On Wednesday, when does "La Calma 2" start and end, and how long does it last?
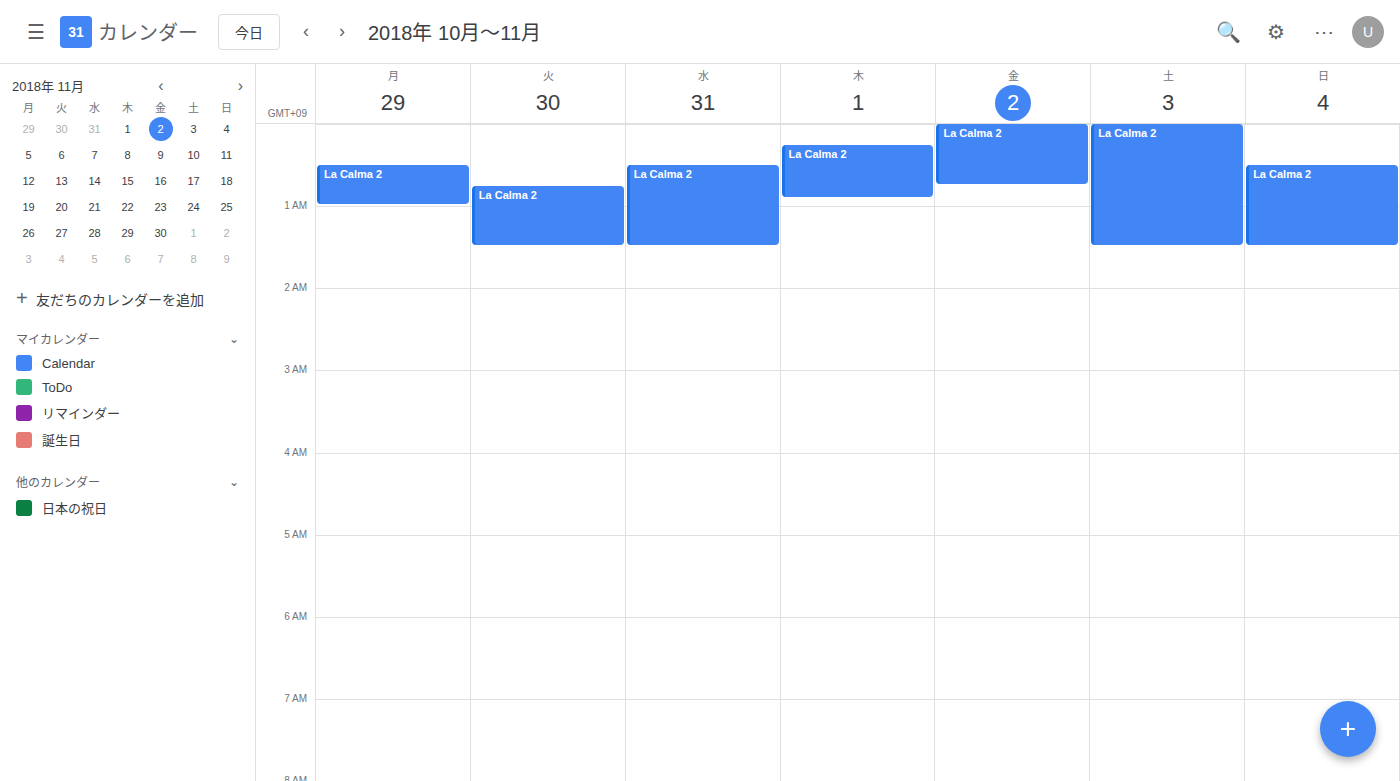
12:30 AM to 1:30 AM, 1 hour